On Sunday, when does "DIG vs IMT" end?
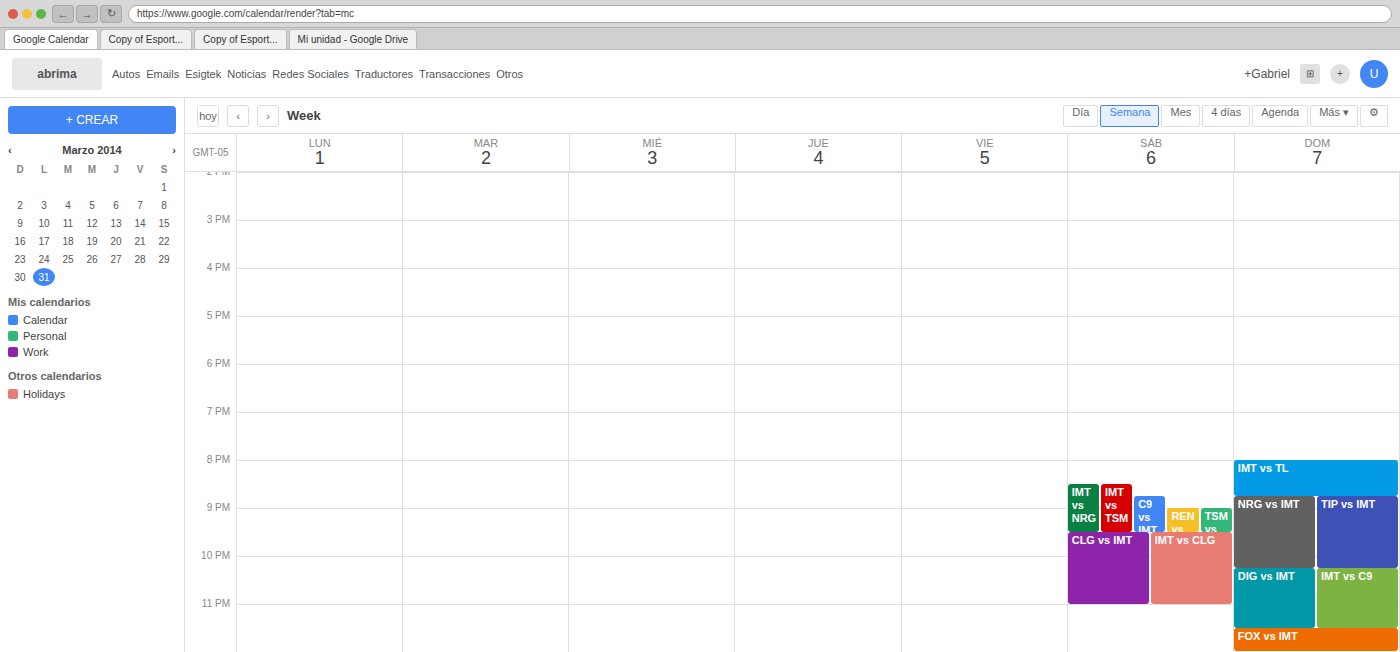
11:30 PM